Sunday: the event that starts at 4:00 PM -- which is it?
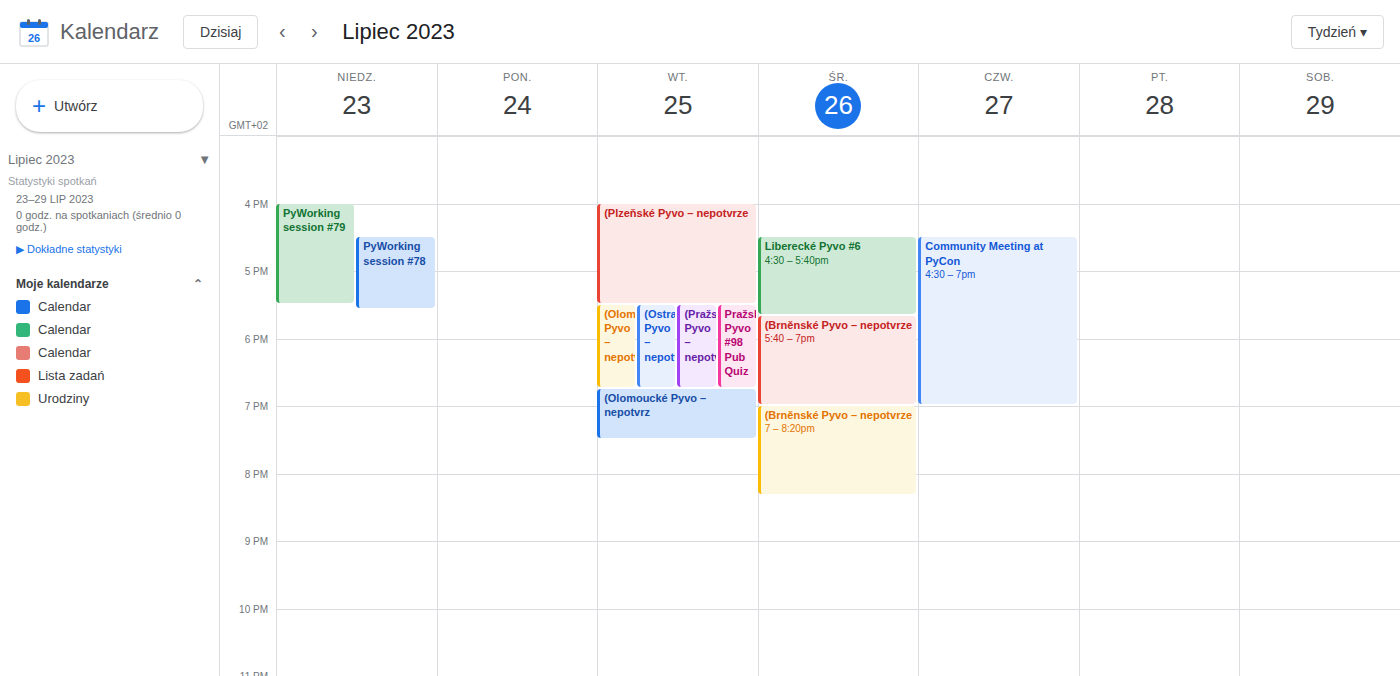
"PyWorking session #79"